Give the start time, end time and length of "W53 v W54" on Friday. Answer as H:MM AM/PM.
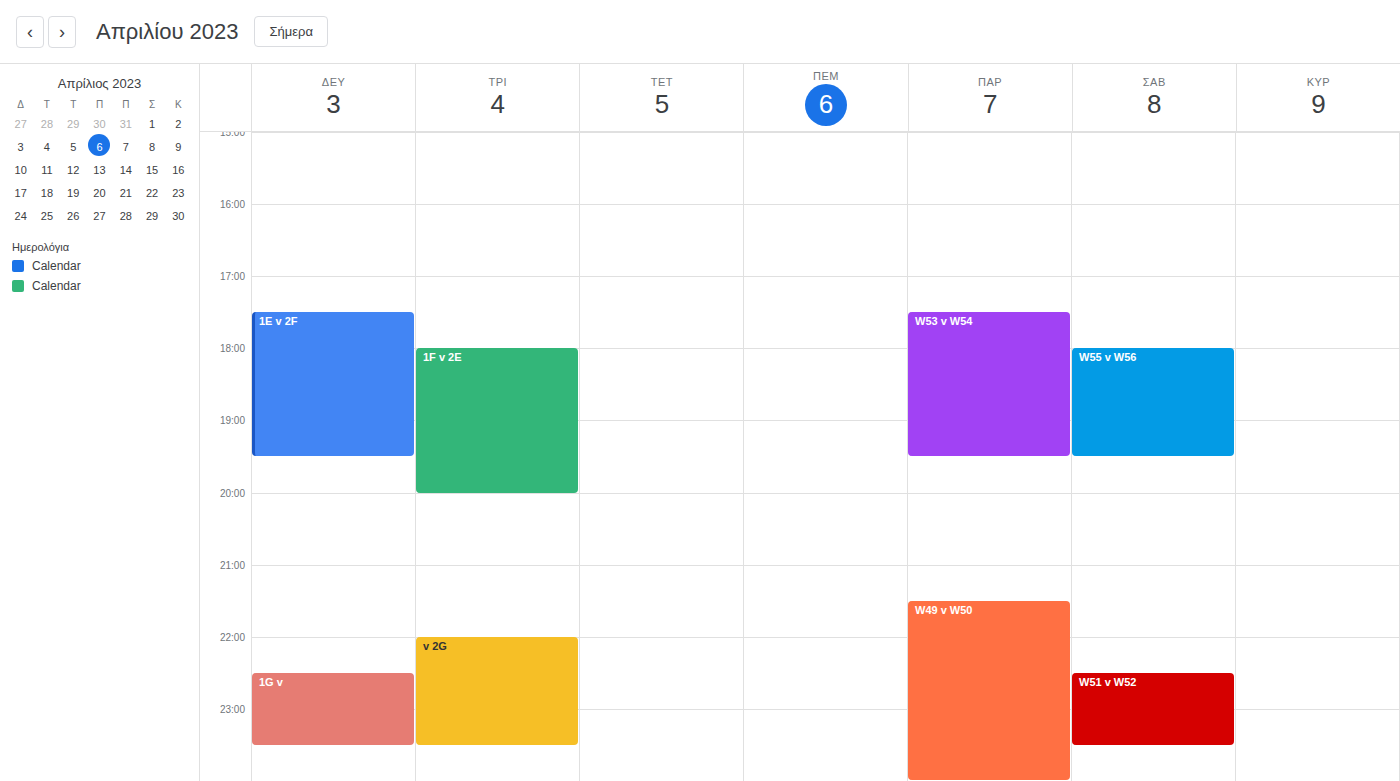
5:30 PM to 7:30 PM, 2 hours